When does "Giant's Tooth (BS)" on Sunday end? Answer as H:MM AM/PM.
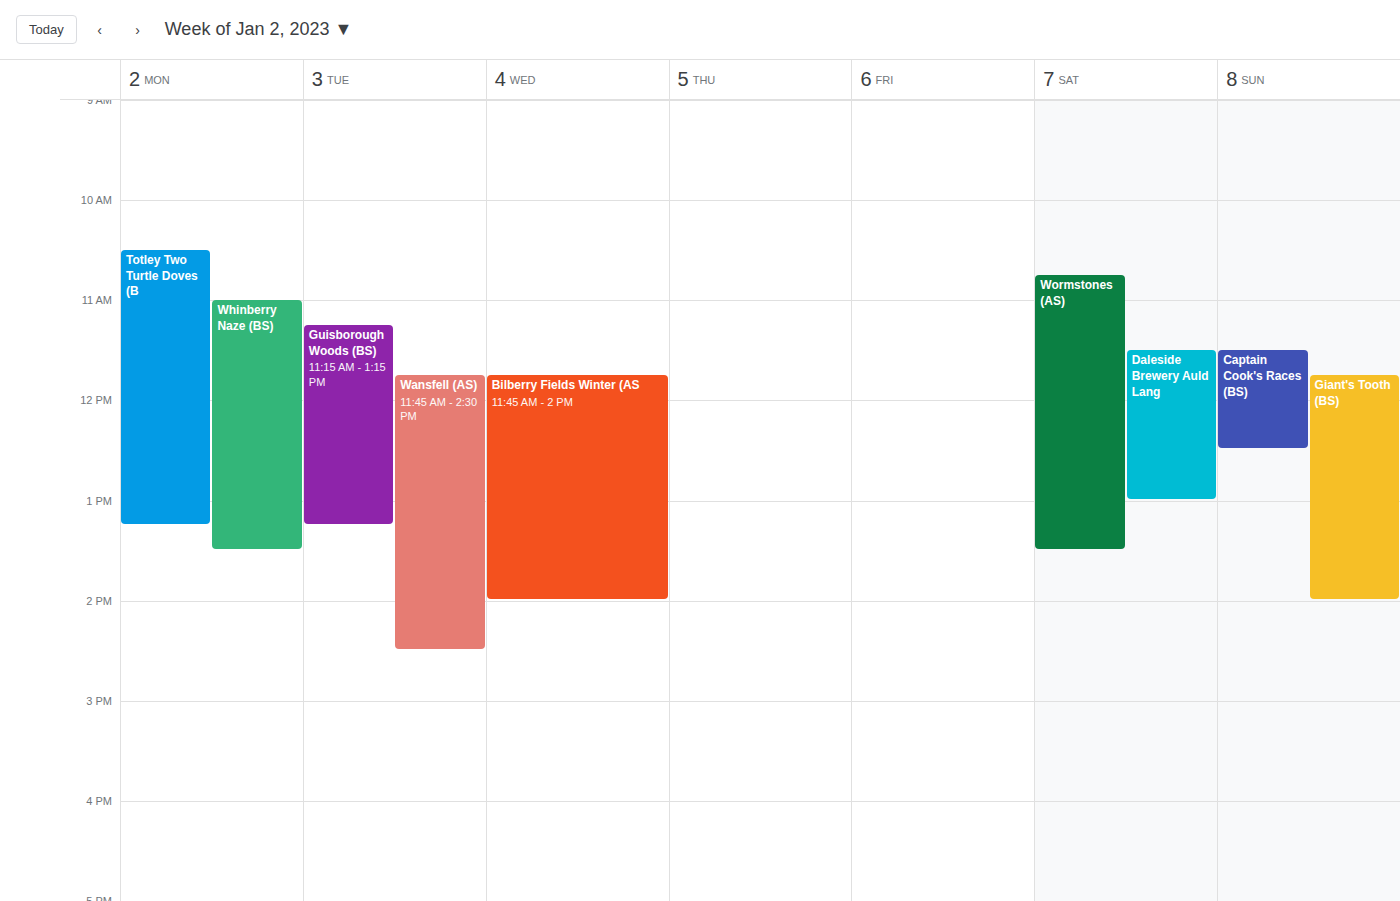
2:00 PM